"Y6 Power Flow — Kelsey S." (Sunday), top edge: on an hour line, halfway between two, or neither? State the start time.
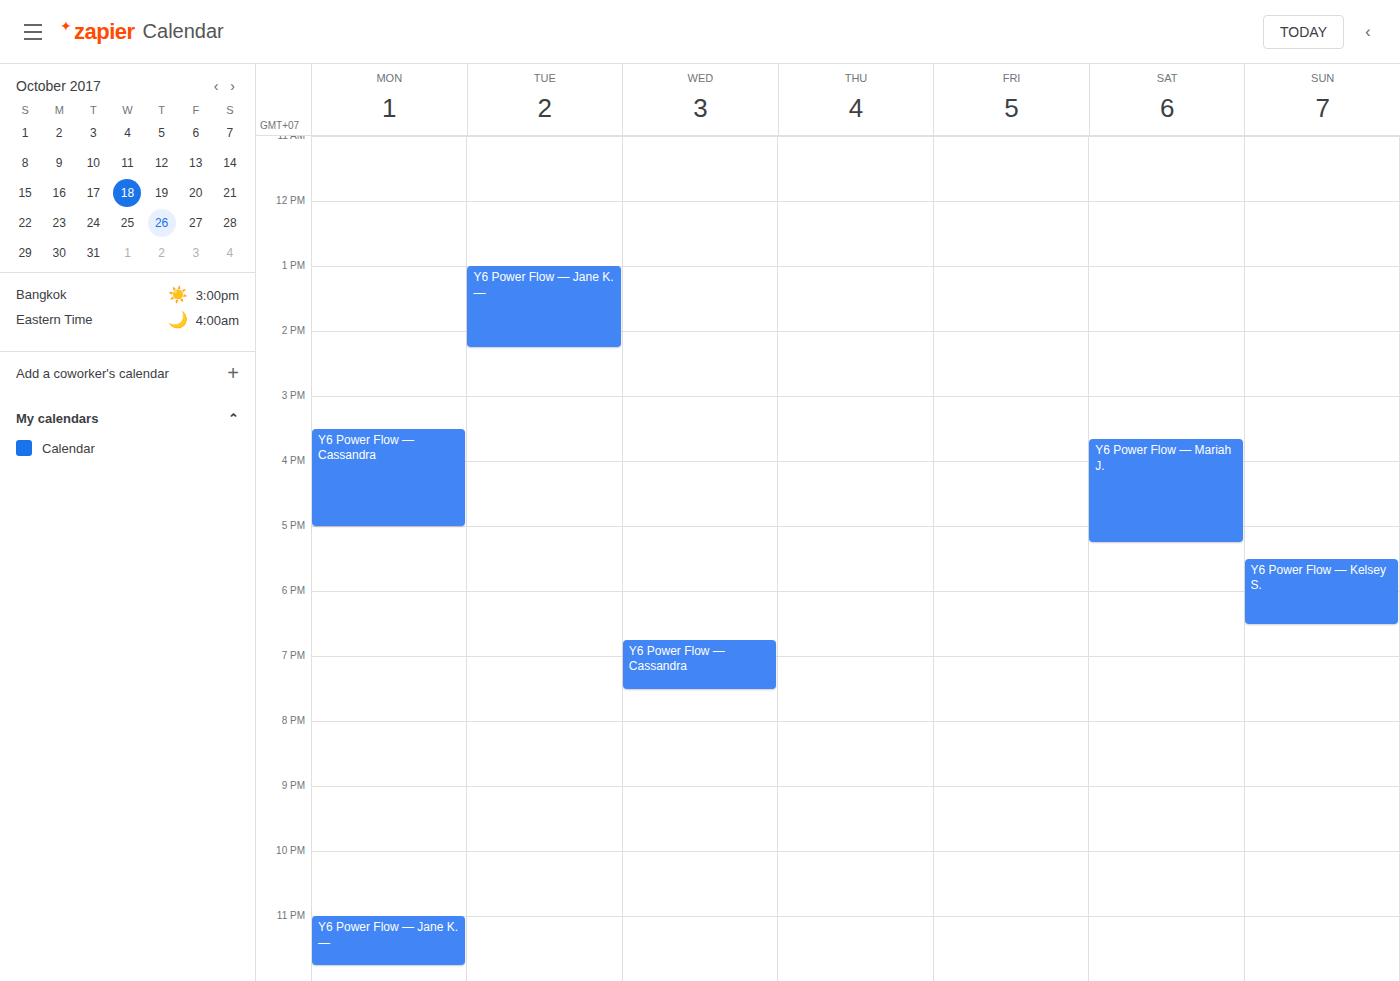
5:30 PM -- halfway between the 5 PM and 6 PM lines.